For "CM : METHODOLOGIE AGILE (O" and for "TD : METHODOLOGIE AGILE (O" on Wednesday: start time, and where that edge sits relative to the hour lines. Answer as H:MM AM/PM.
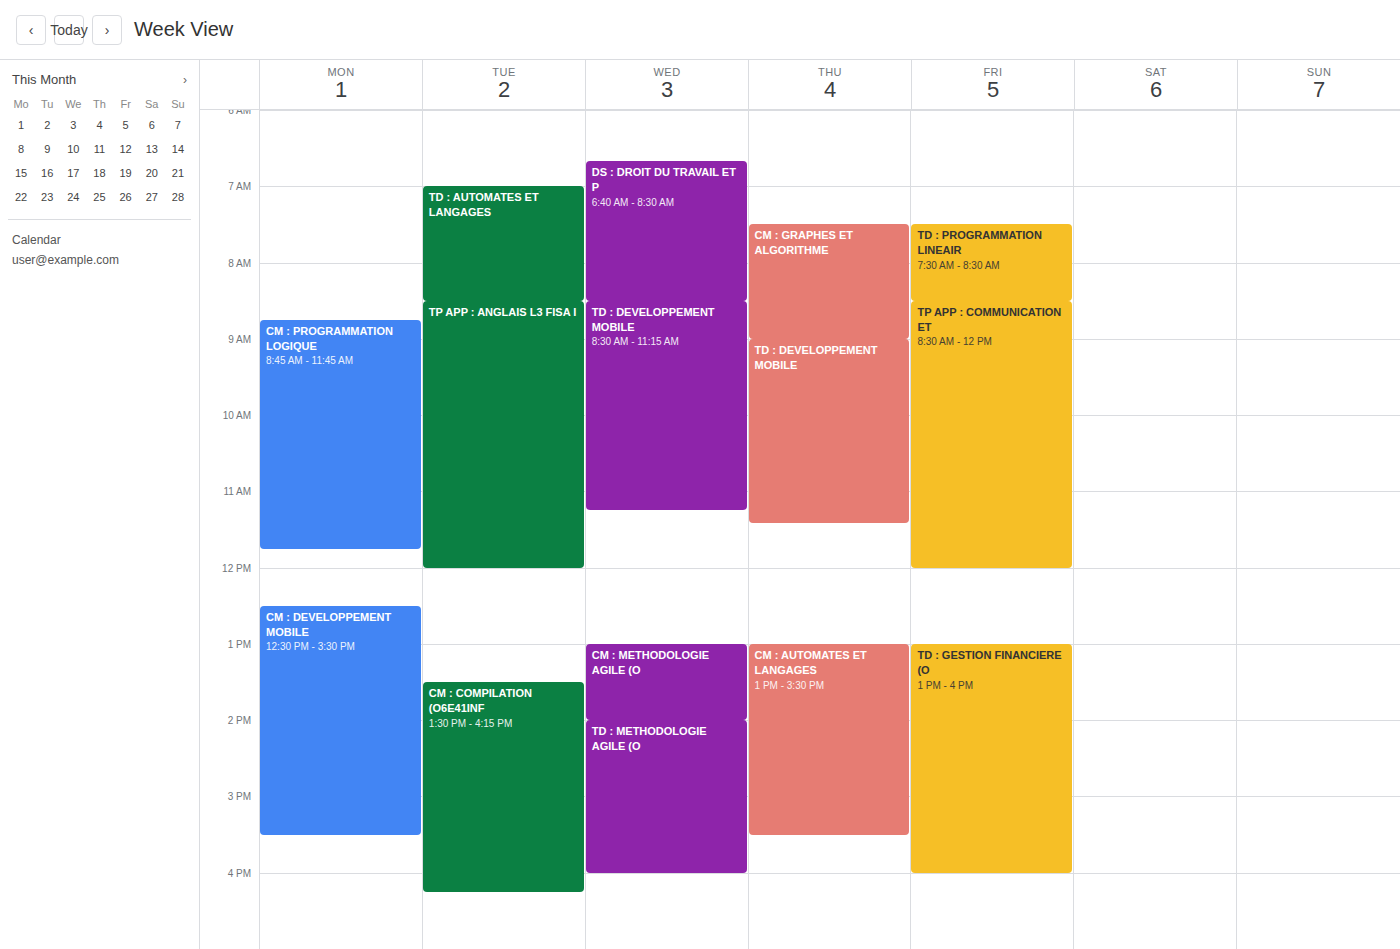
"CM : METHODOLOGIE AGILE (O": 1:00 PM, exactly on the 1 PM line. "TD : METHODOLOGIE AGILE (O": 2:00 PM, exactly on the 2 PM line.